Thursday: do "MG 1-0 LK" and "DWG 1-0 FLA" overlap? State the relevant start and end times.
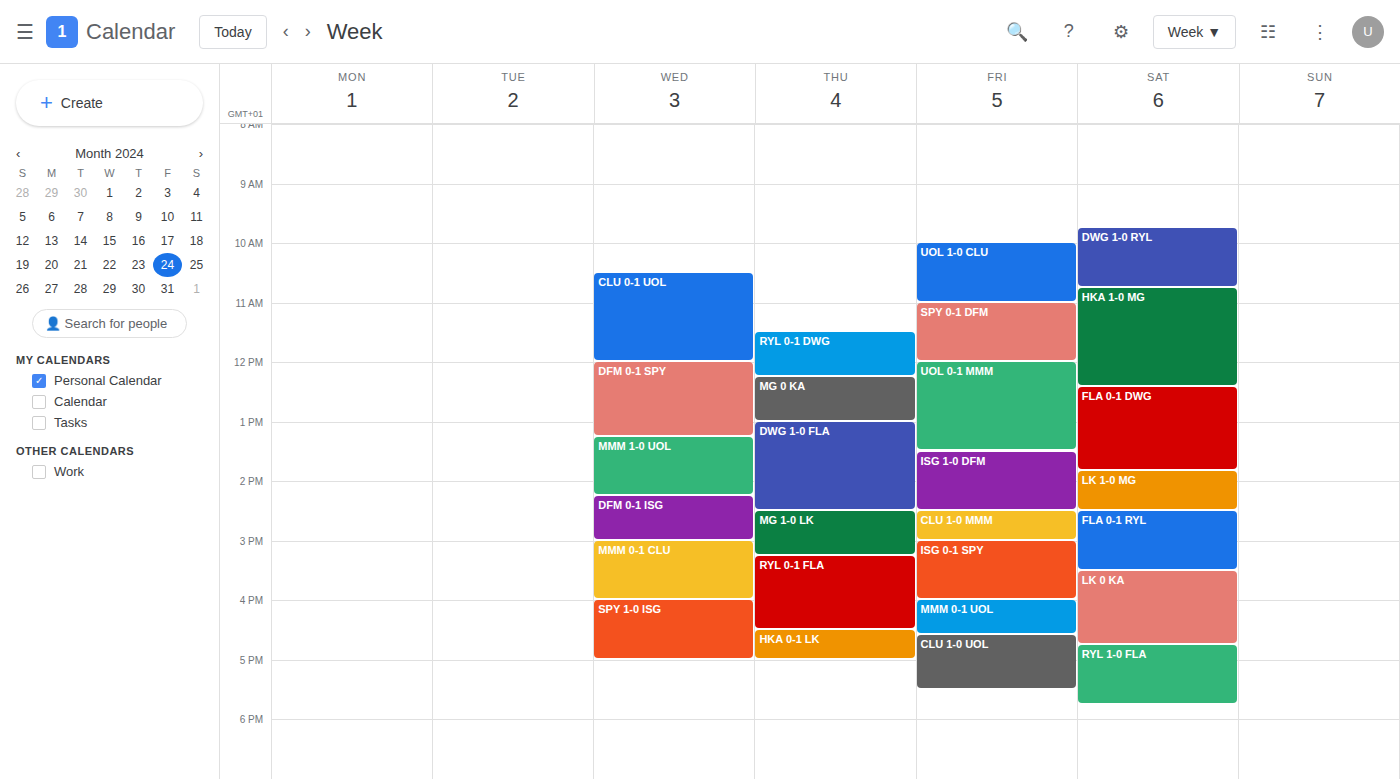
"DWG 1-0 FLA" ends at 2:30 PM, exactly when "MG 1-0 LK" starts -- they touch but do not overlap.